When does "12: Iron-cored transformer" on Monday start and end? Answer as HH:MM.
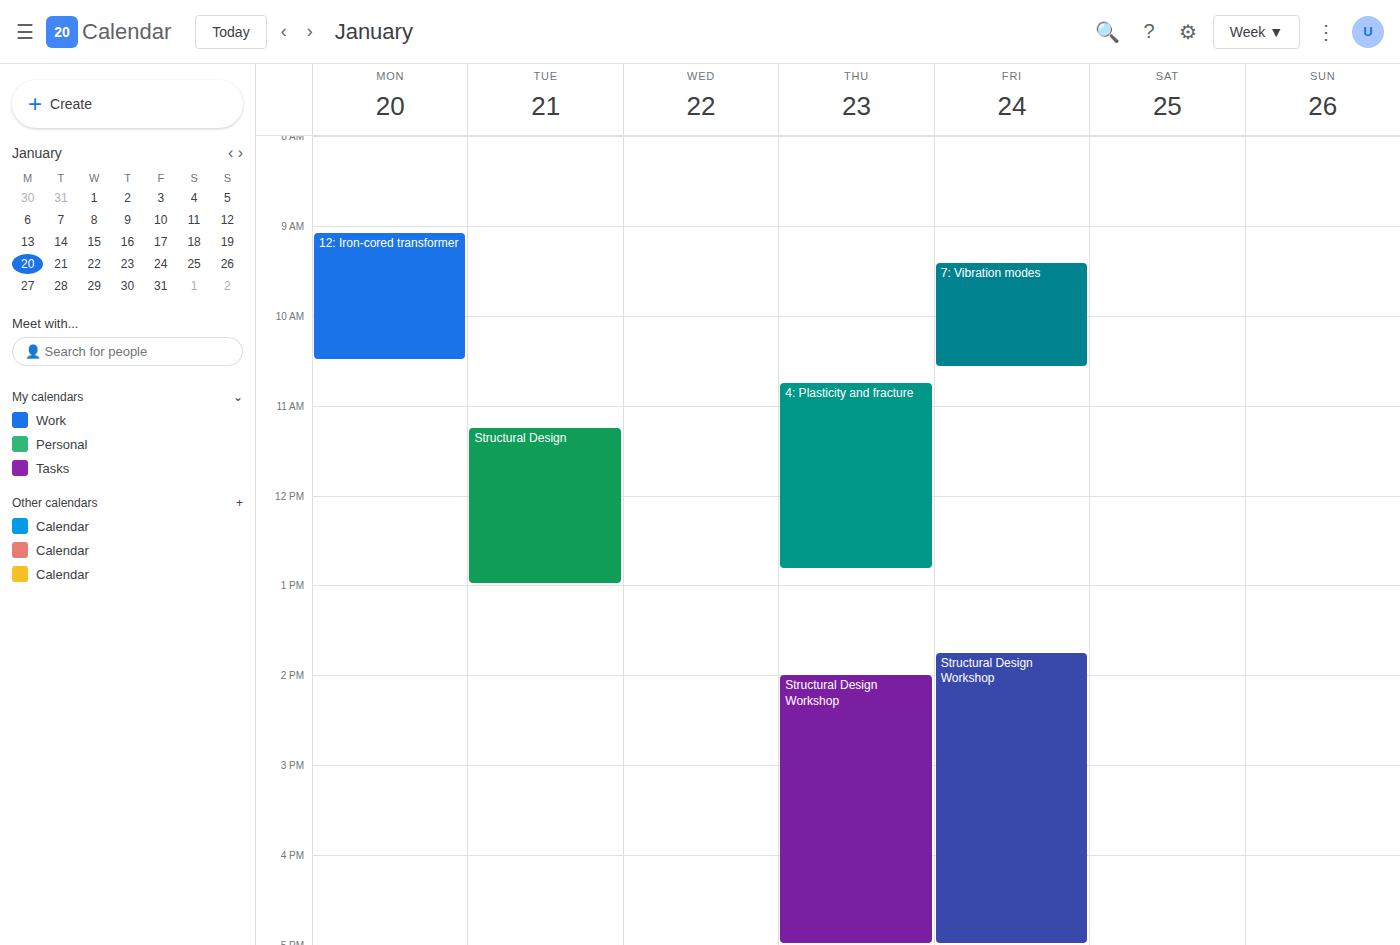
09:05 to 10:30